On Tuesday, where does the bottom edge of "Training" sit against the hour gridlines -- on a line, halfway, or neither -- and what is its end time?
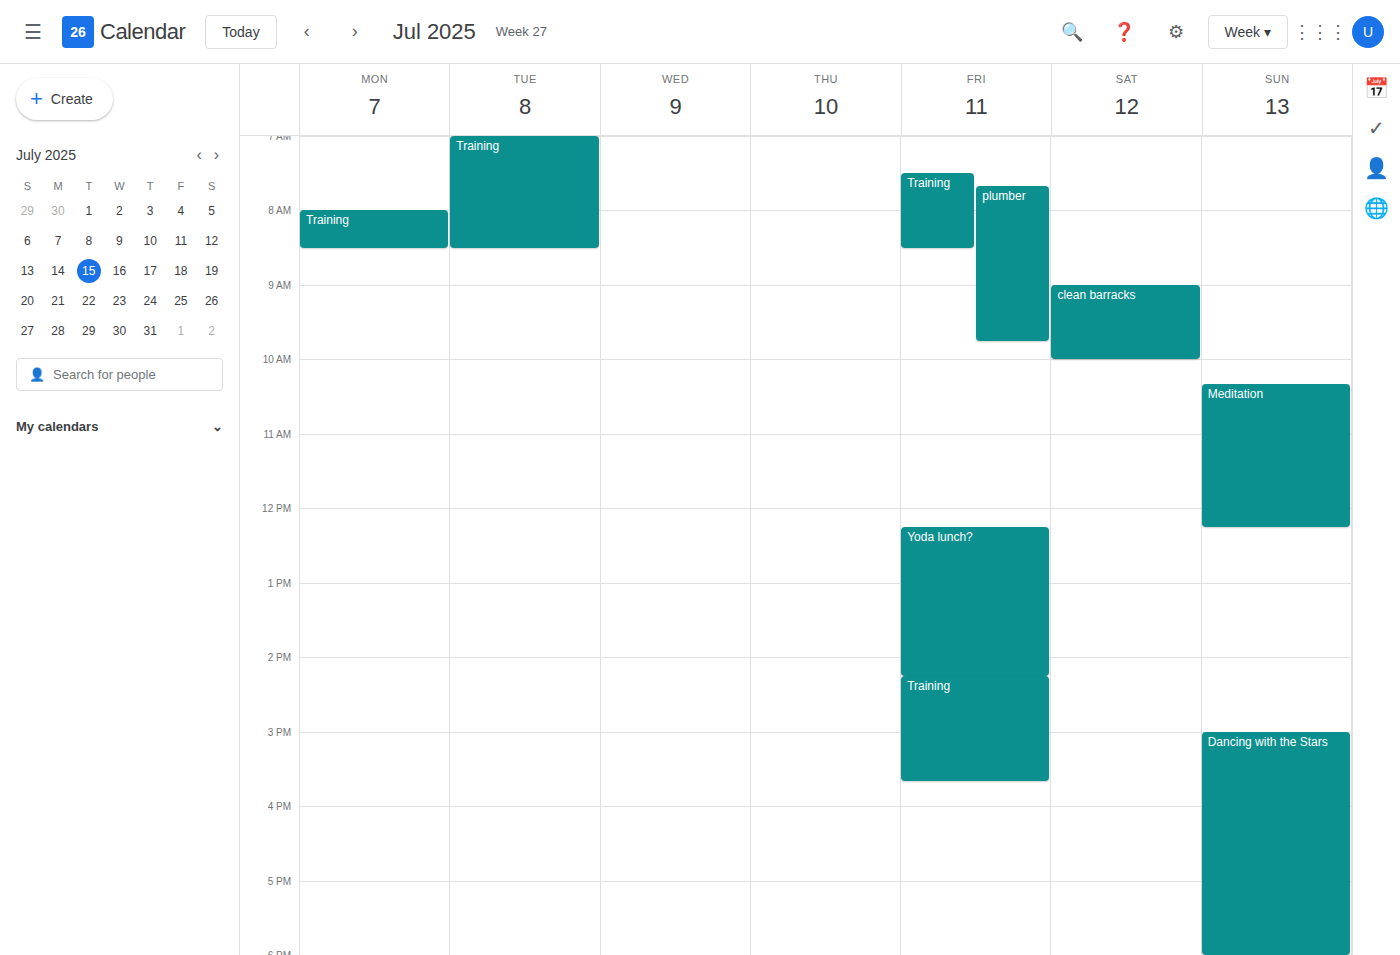
8:30 AM -- halfway between the 8 AM and 9 AM lines.